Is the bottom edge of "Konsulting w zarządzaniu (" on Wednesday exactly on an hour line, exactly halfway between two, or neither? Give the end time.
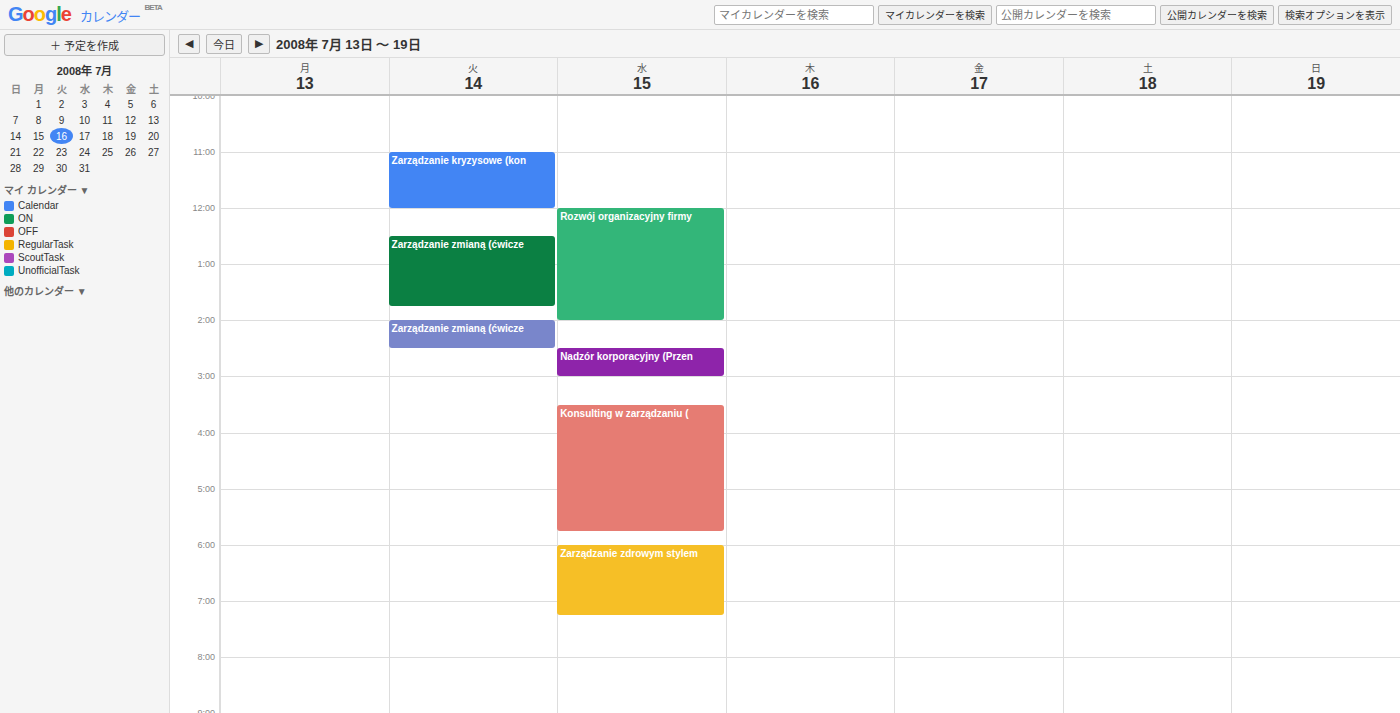
5:45 PM -- neither: three quarters of the way from the 5 PM line to the 6 PM line.